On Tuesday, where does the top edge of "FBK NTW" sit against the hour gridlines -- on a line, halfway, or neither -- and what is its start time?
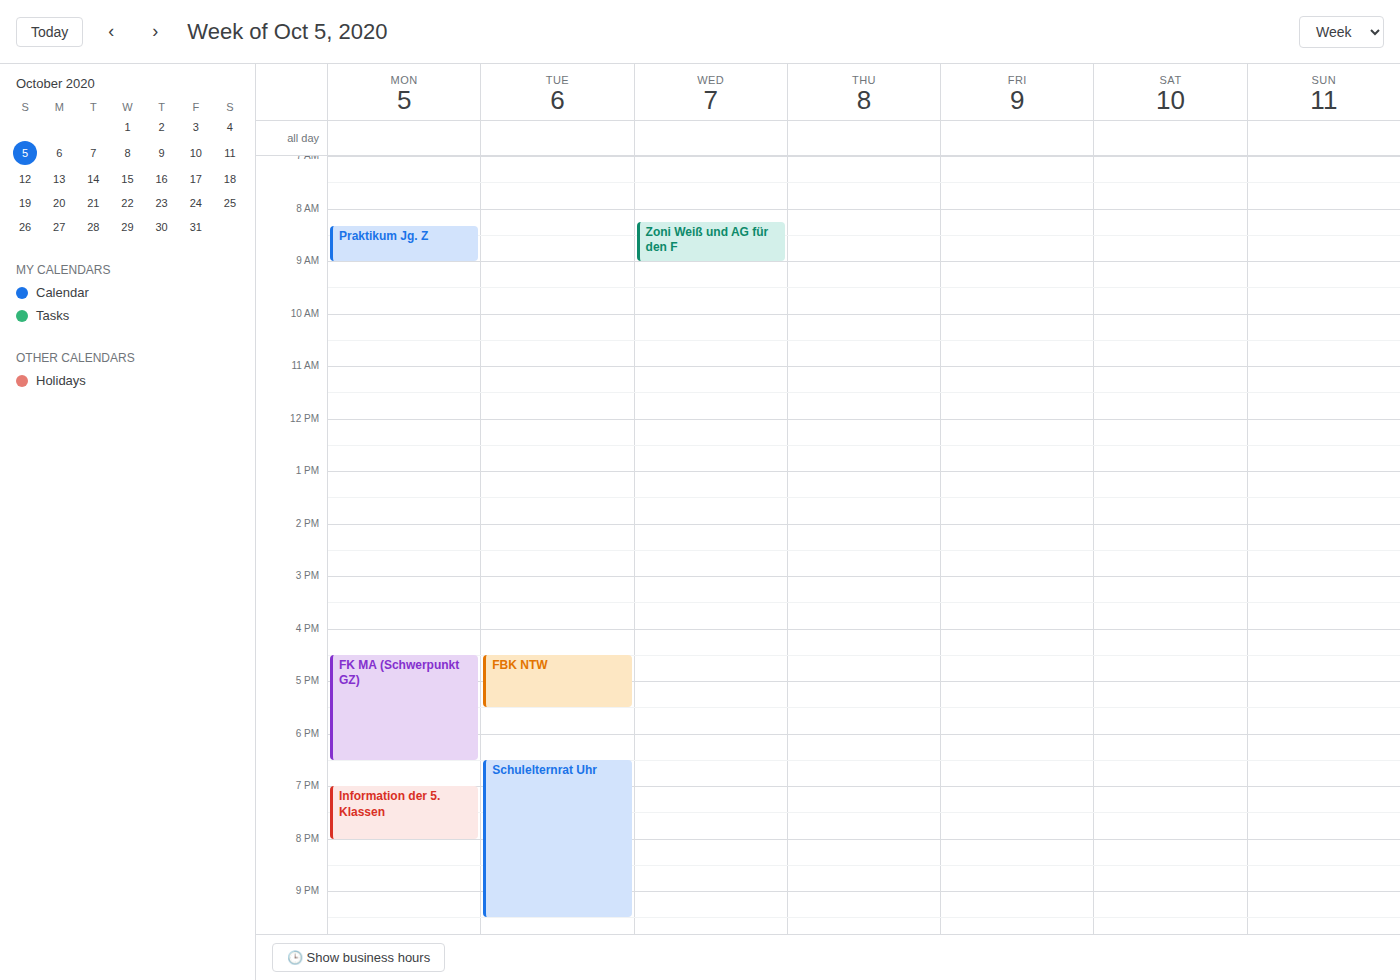
4:30 PM -- halfway between the 4 PM and 5 PM lines.